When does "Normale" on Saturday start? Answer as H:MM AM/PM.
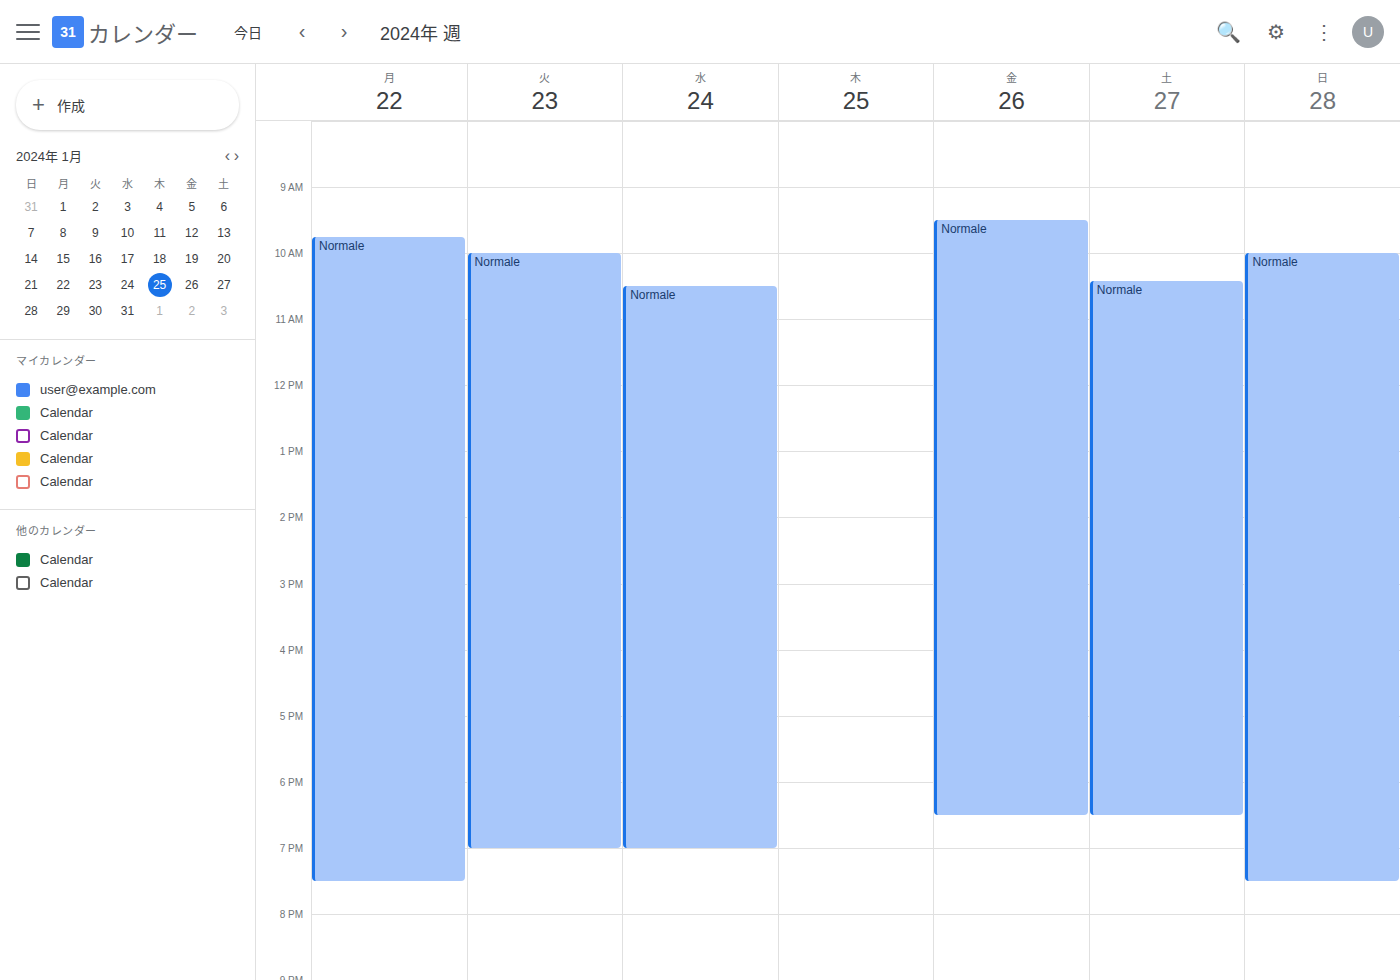
10:25 AM